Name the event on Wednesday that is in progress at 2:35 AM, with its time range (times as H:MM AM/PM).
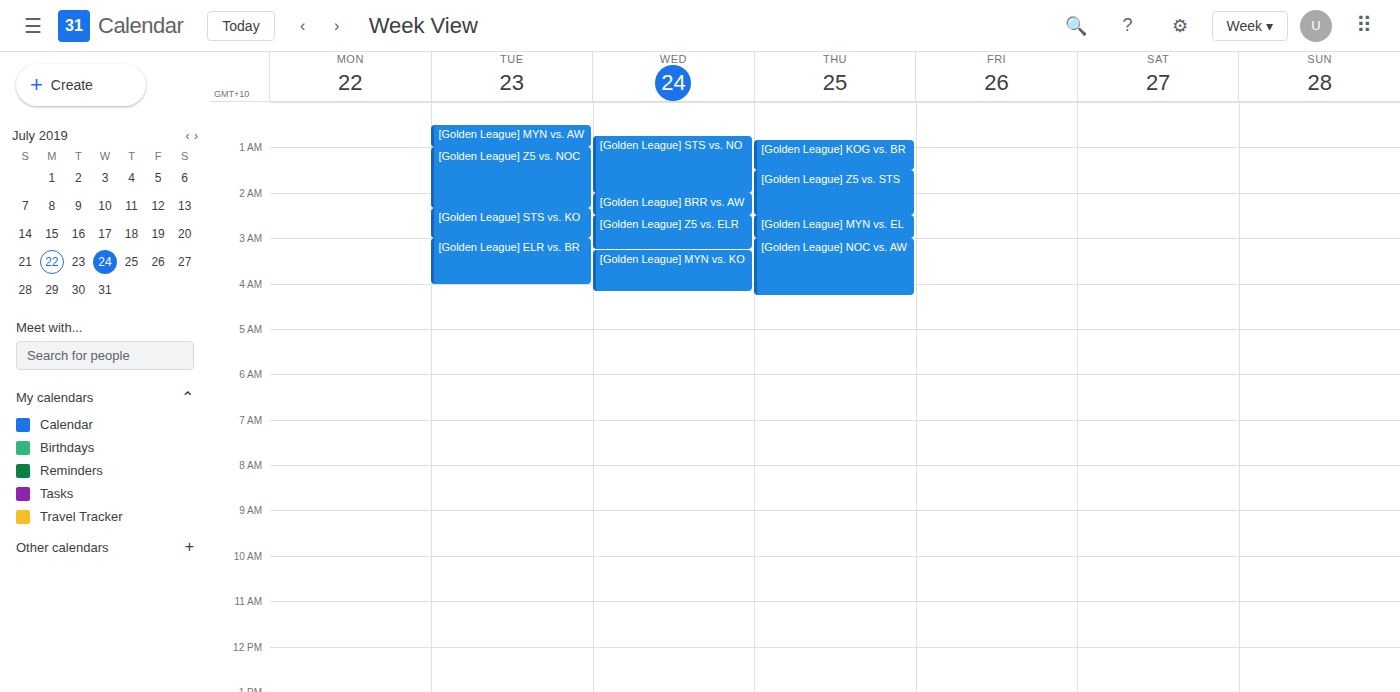
"[Golden League] Z5 vs. ELR", 2:30 AM to 3:15 AM